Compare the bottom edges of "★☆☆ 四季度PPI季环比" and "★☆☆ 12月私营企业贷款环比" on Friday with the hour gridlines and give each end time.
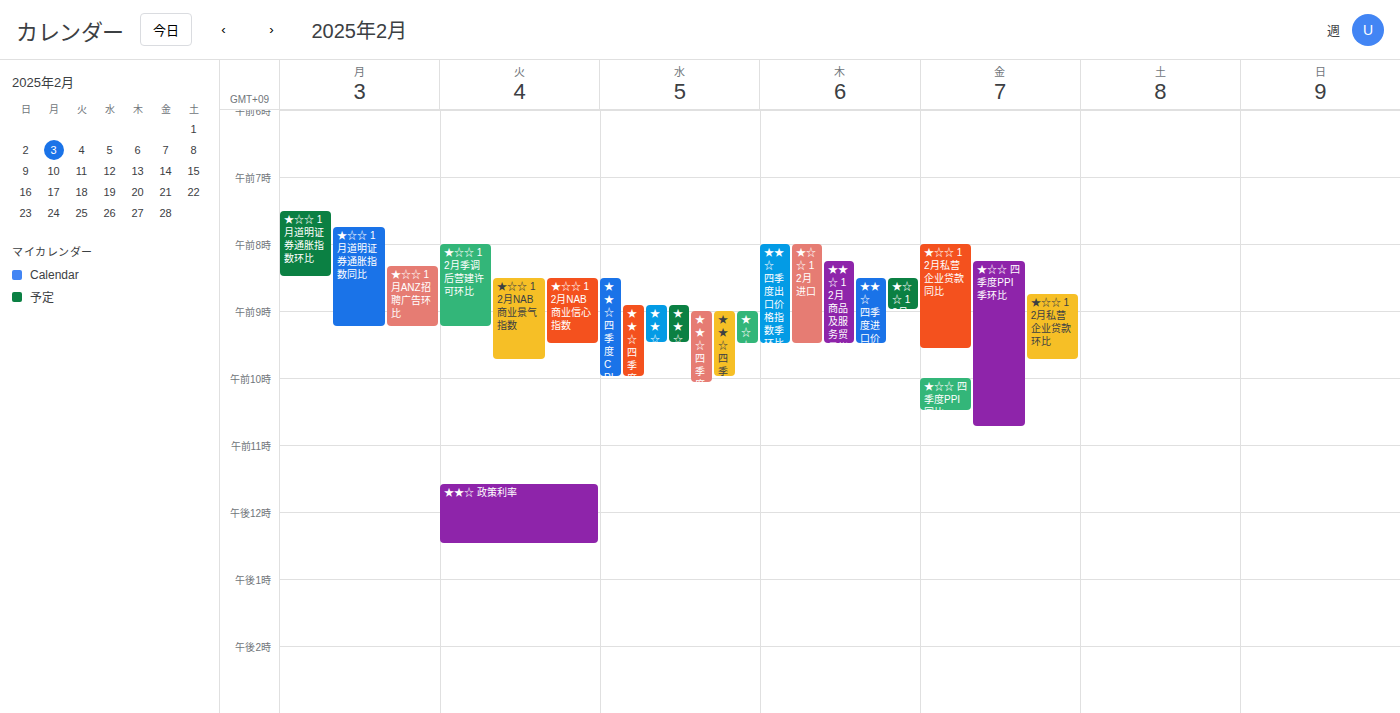
"★☆☆ 四季度PPI季环比": 10:45 AM, neither: three quarters of the way from the 10 AM line to the 11 AM line. "★☆☆ 12月私营企业贷款环比": 9:45 AM, neither: three quarters of the way from the 9 AM line to the 10 AM line.